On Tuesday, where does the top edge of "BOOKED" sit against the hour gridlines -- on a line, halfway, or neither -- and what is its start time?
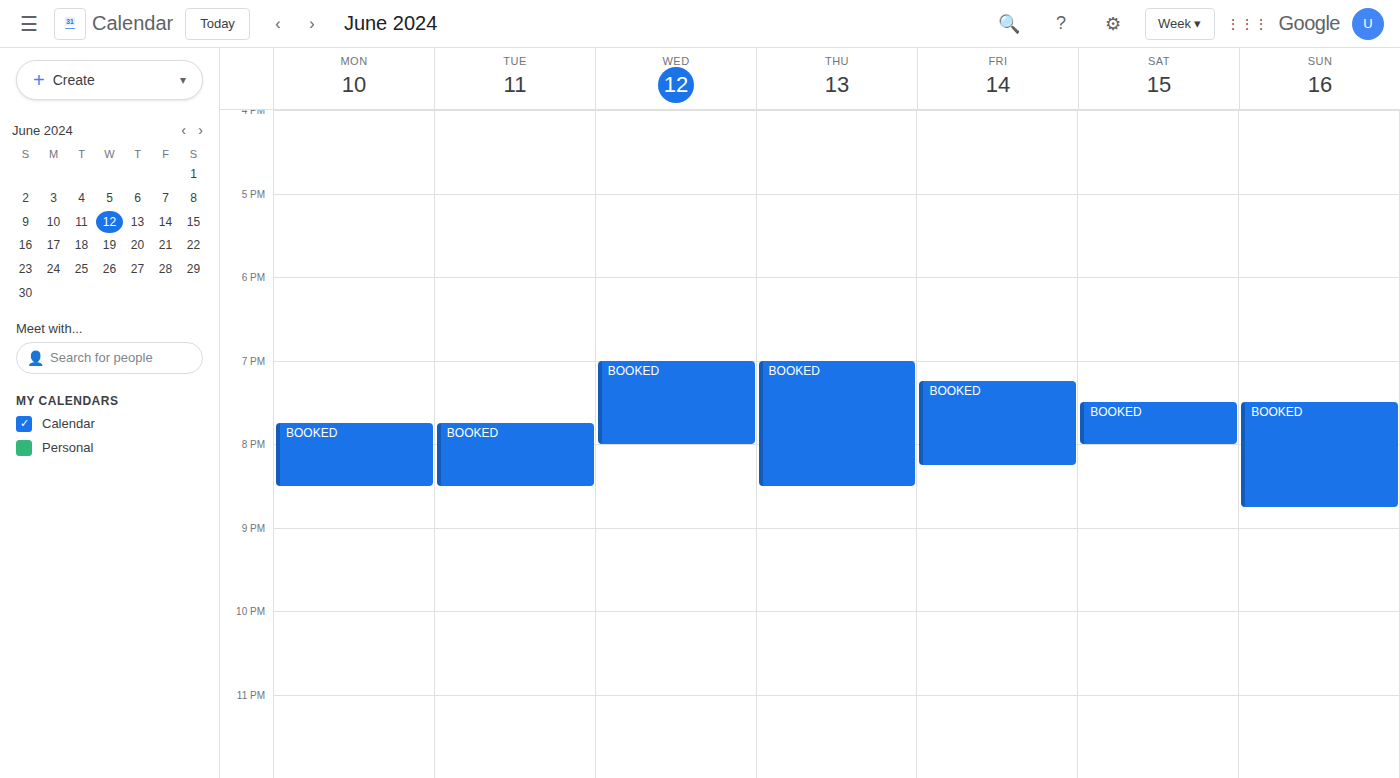
7:45 PM -- neither: three quarters of the way from the 7 PM line to the 8 PM line.